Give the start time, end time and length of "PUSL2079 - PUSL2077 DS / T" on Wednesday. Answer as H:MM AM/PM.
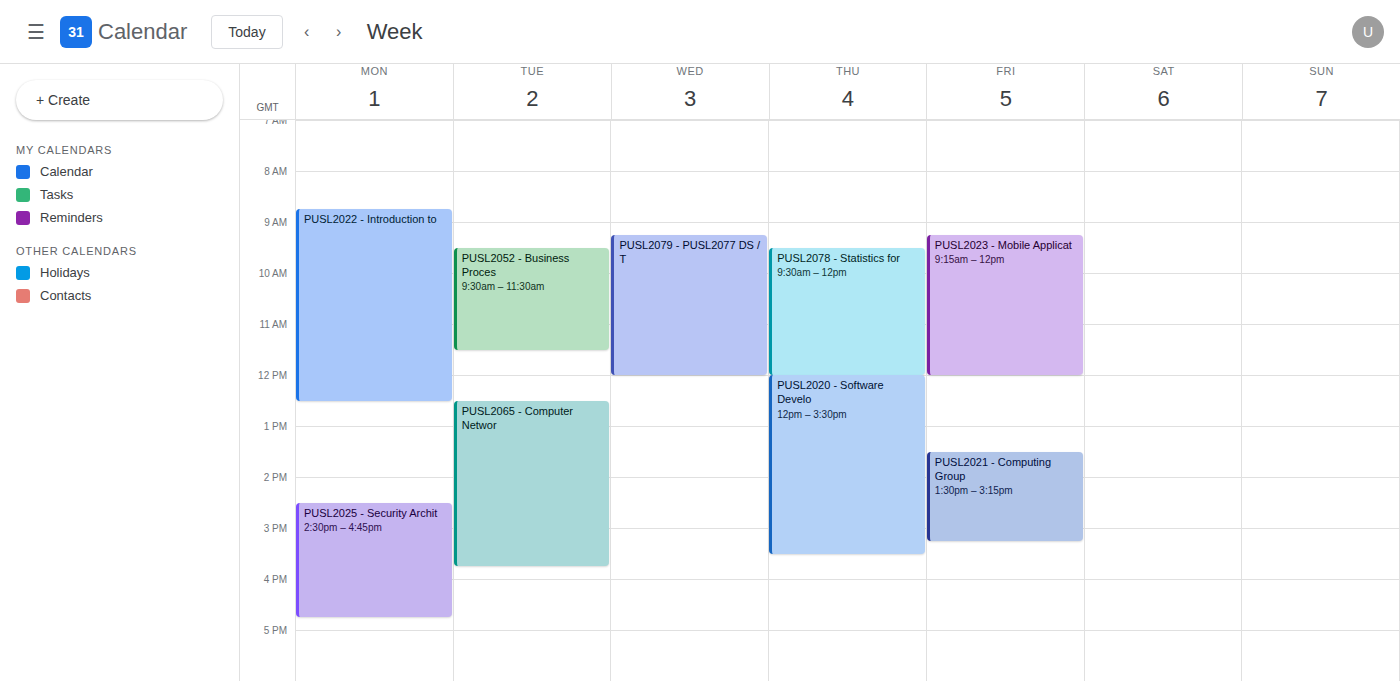
9:15 AM to 12:00 PM, 2 hours 45 minutes